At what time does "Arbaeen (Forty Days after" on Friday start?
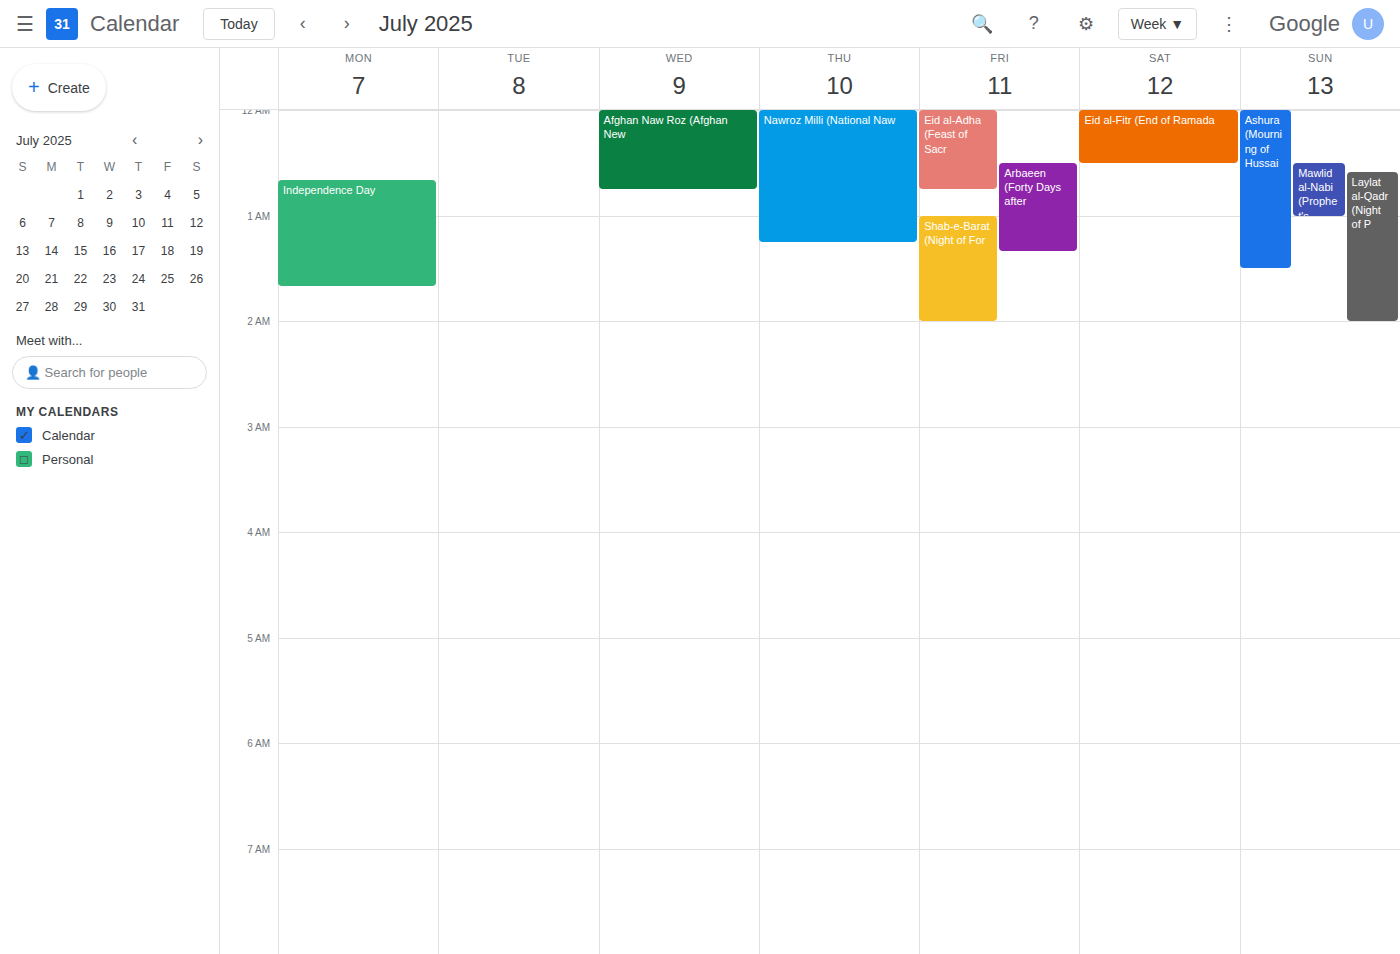
12:30 AM